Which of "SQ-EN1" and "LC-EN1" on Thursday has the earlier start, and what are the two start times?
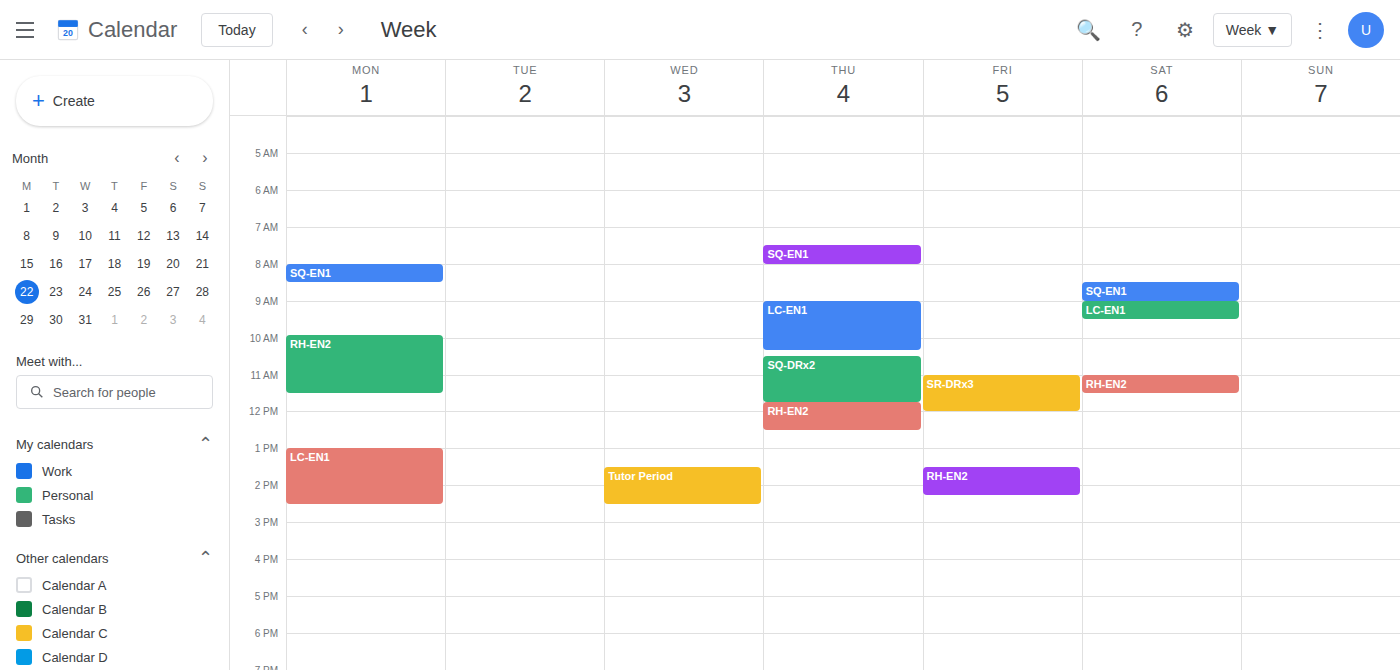
"SQ-EN1" 7:30 AM; "LC-EN1" 9:00 AM.